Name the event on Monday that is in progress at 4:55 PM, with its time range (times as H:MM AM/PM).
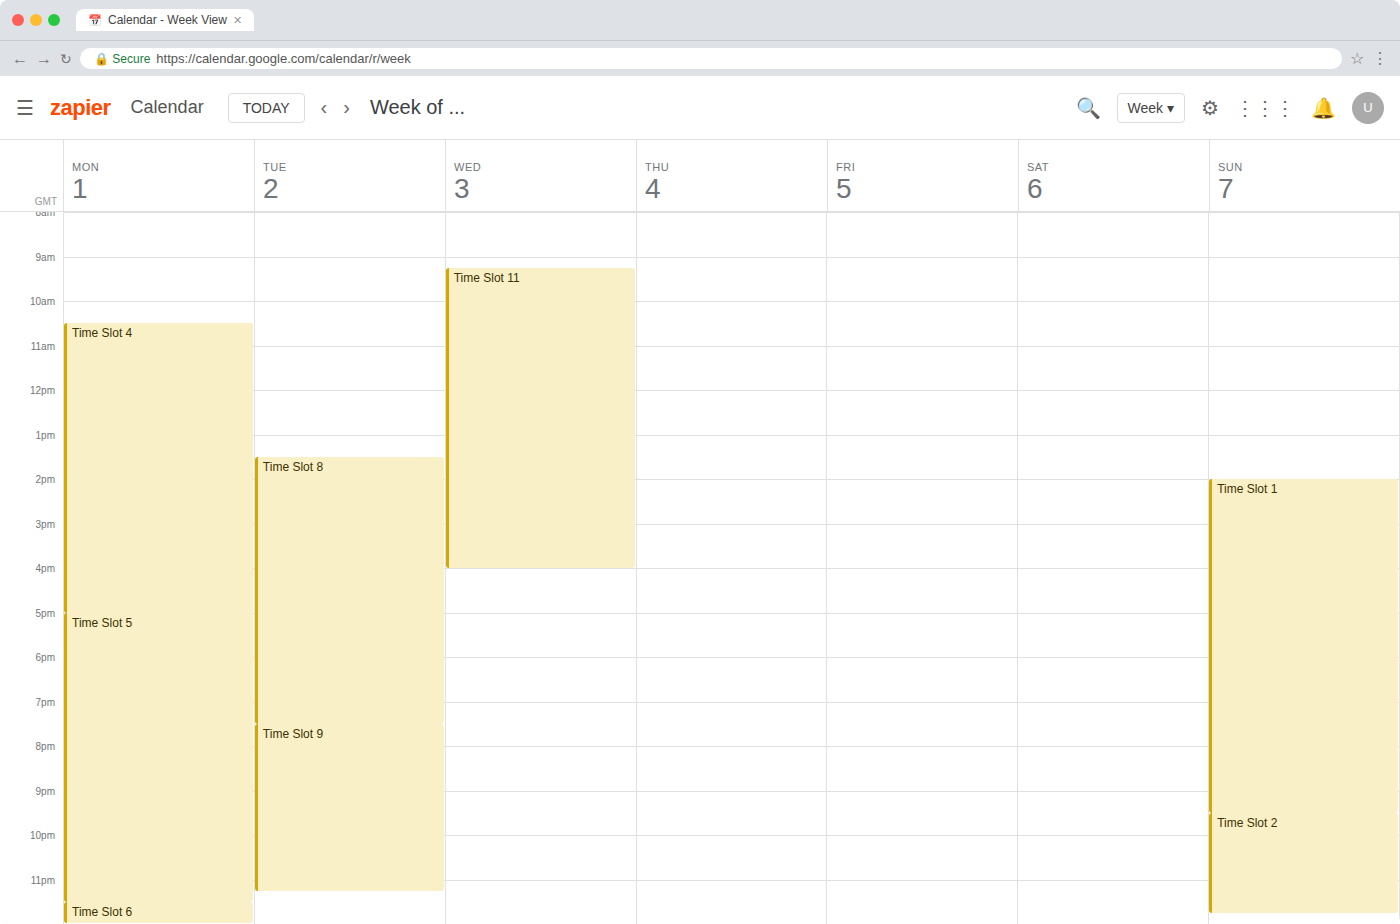
"Time Slot 4", 10:30 AM to 5:00 PM